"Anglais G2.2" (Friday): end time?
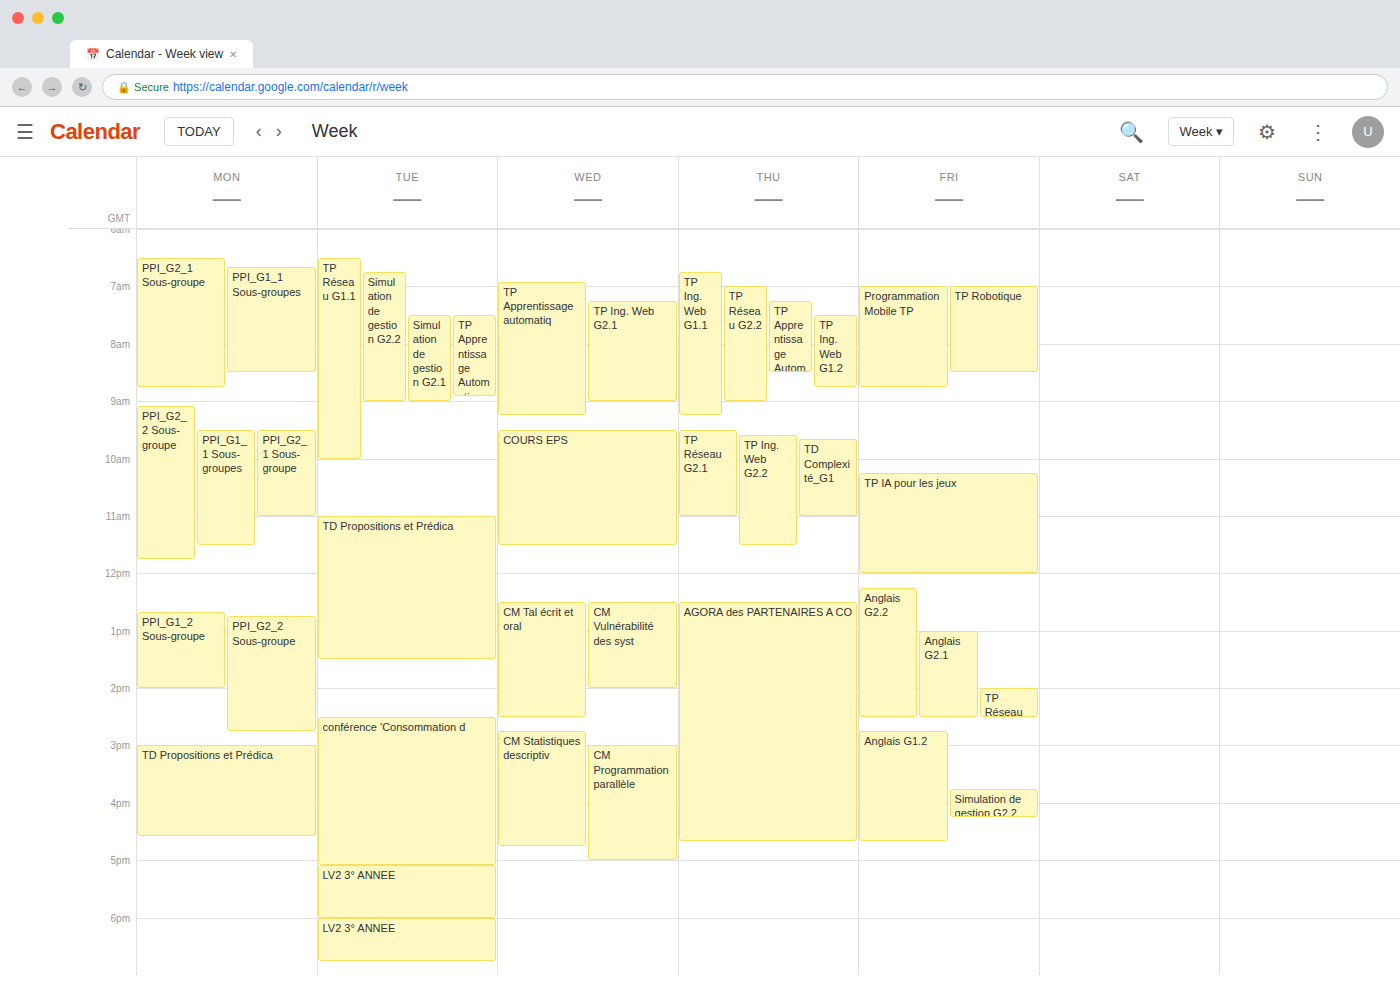
2:30 PM